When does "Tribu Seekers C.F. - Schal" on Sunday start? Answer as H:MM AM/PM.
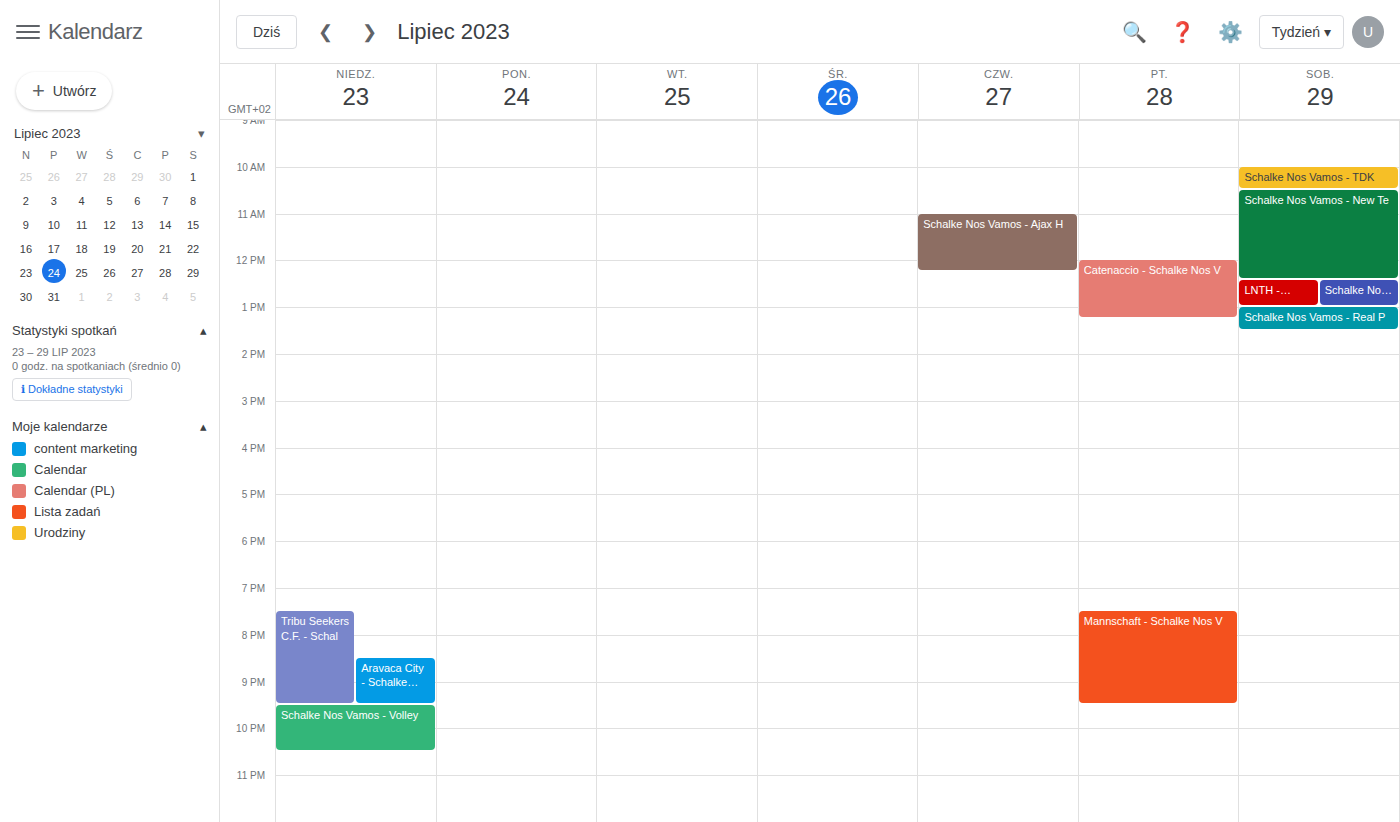
7:30 PM